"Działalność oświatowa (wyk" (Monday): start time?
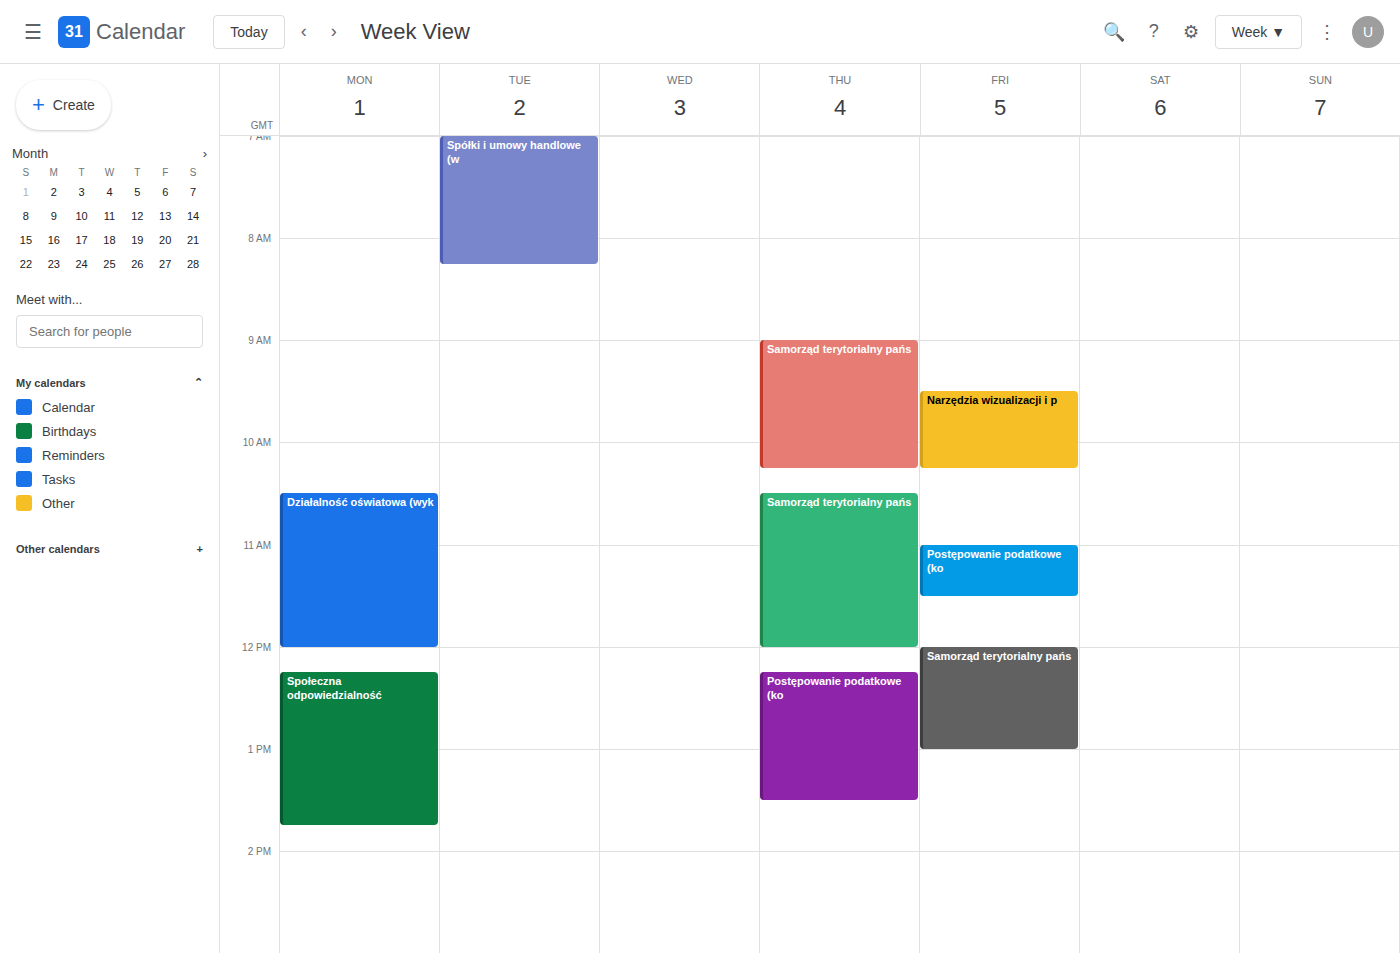
10:30 AM